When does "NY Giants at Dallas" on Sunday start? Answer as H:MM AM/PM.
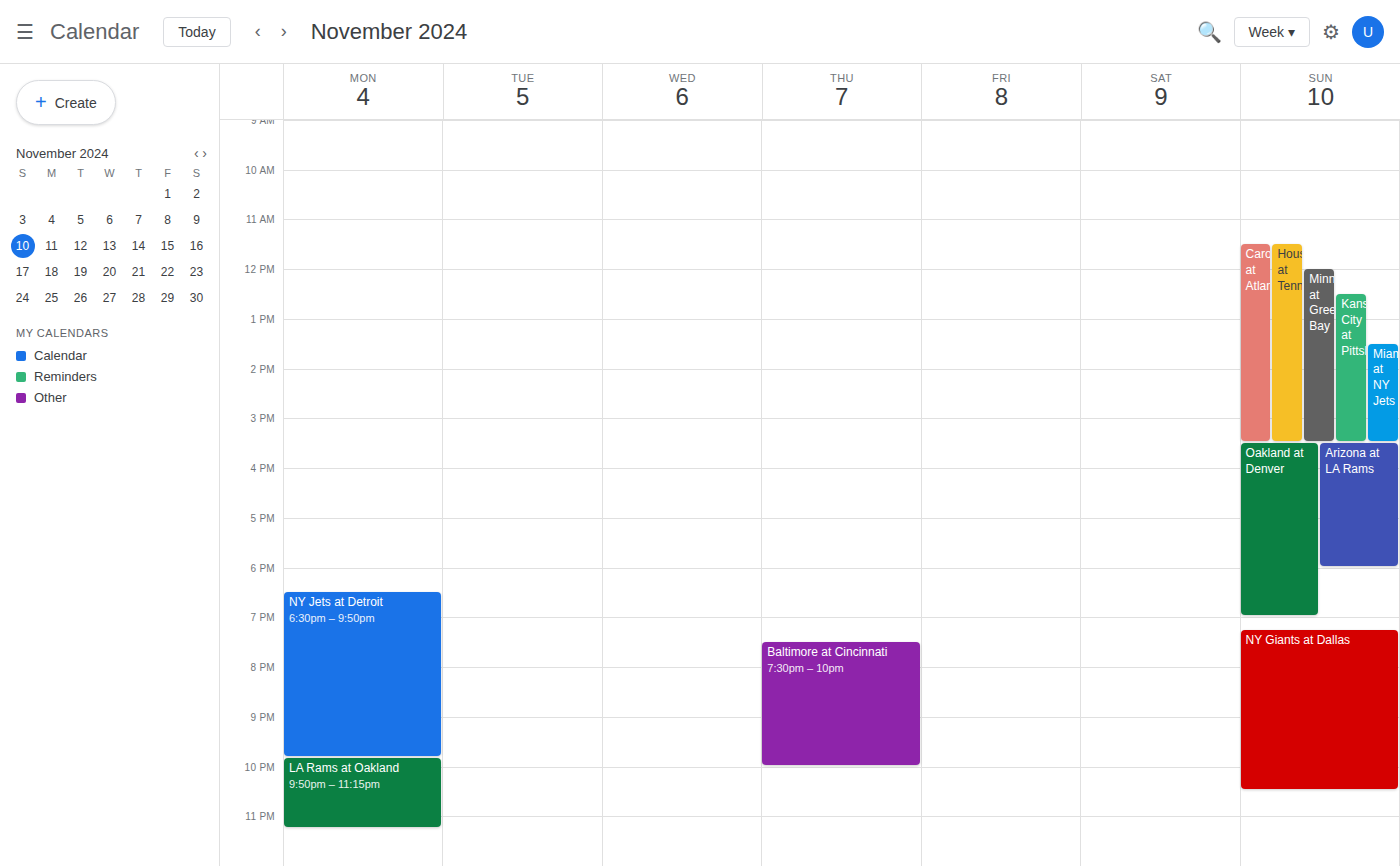
7:15 PM